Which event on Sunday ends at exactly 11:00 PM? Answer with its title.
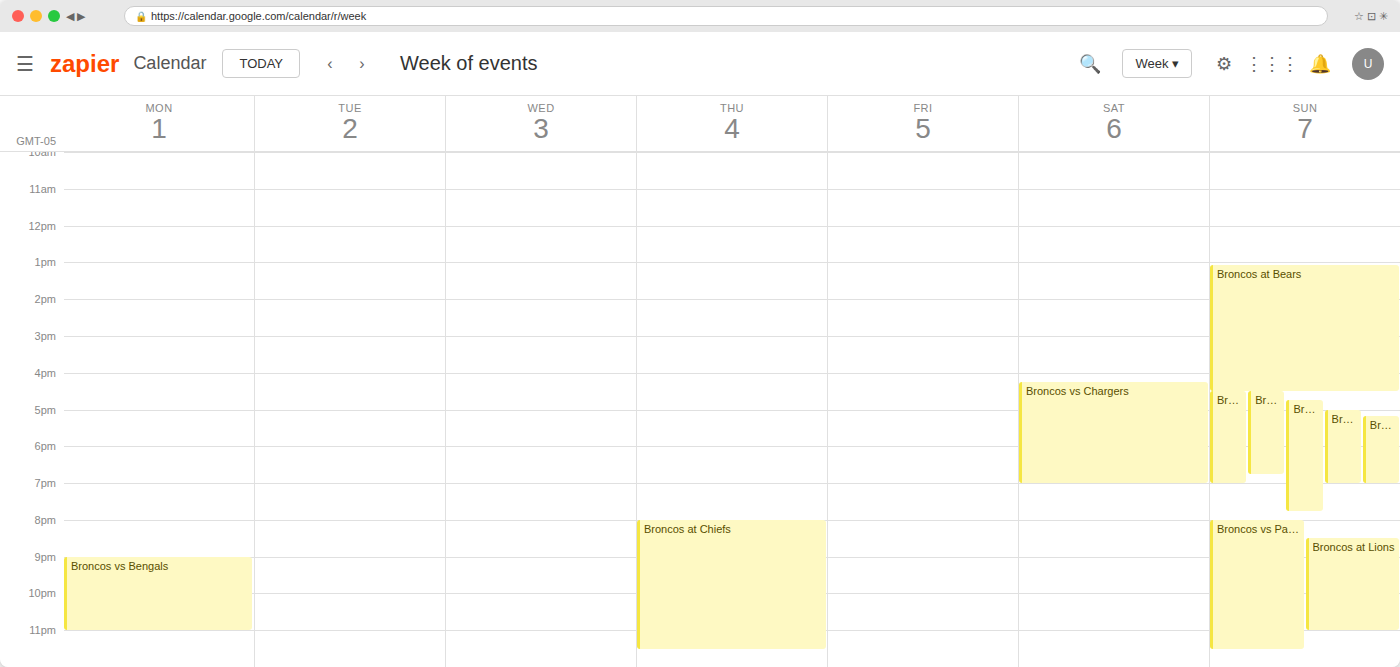
"Broncos at Lions"